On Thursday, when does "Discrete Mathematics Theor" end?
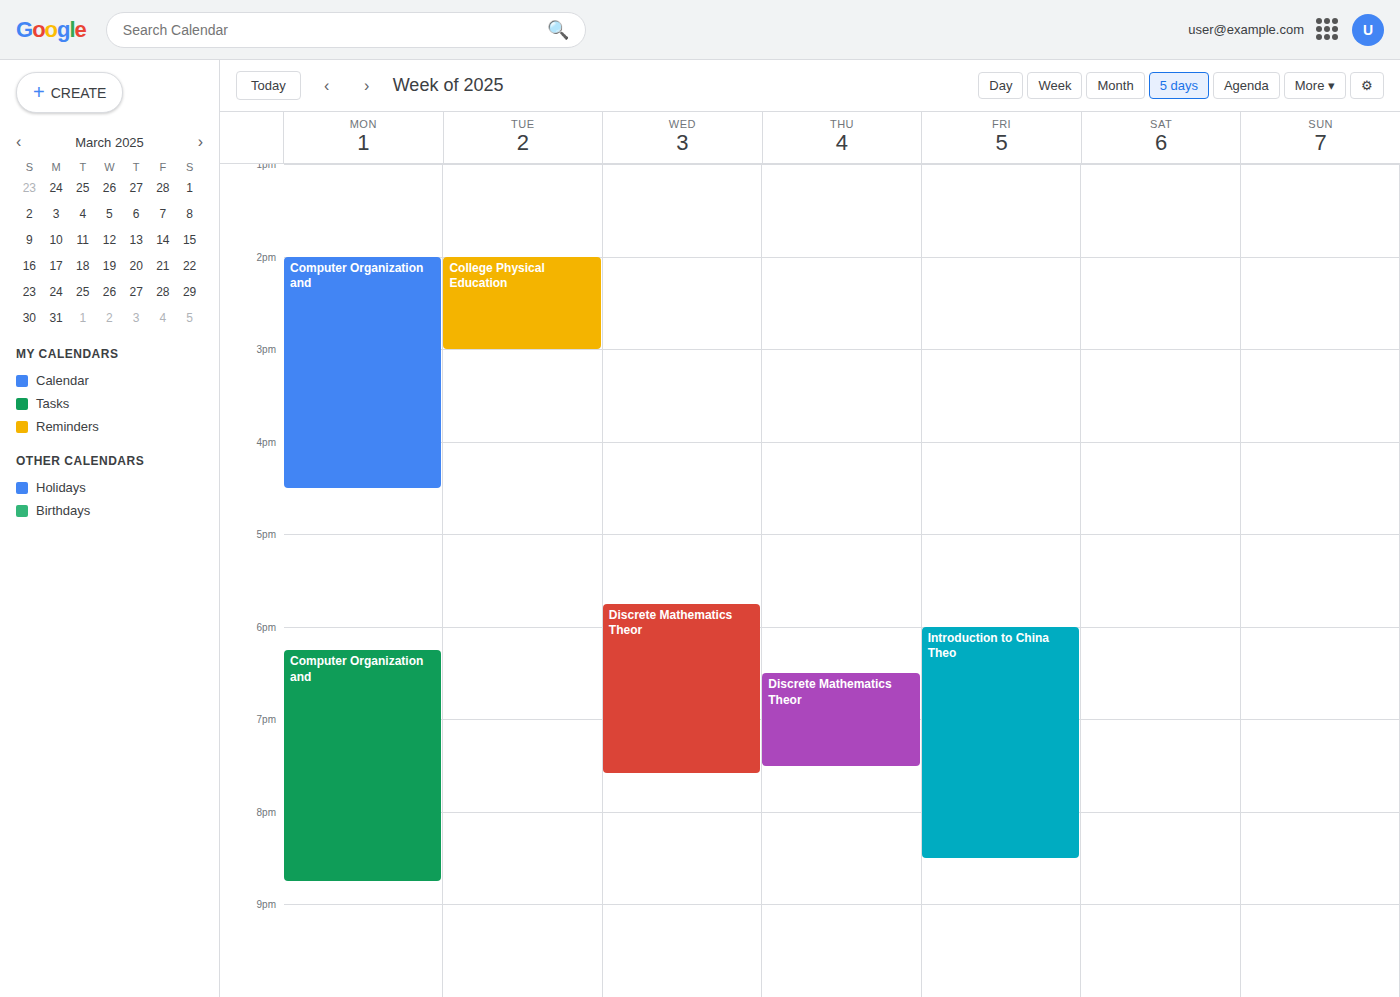
7:30 PM